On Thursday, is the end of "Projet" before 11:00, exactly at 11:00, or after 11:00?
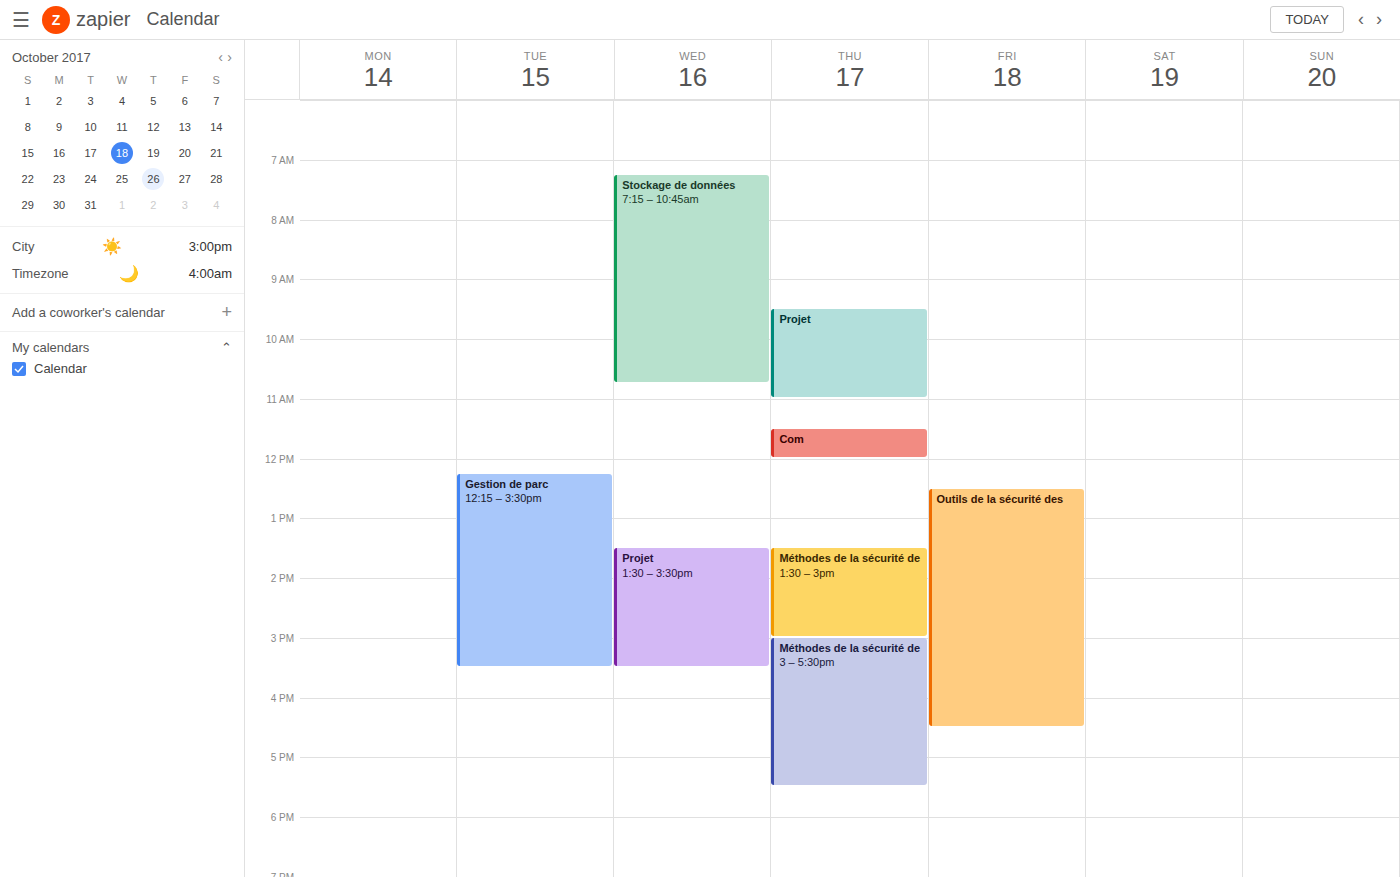
11:00 -- exactly at 11:00, on the 11:00 line.